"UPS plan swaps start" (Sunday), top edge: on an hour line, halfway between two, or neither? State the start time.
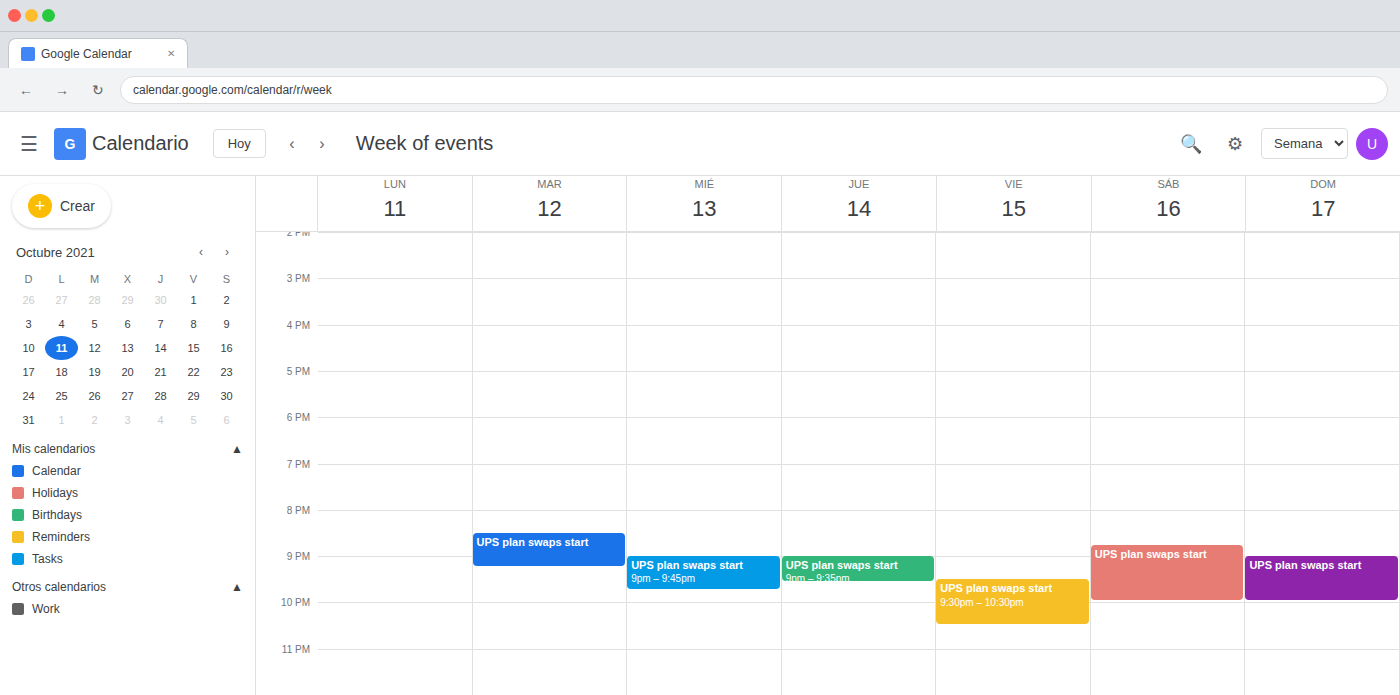
9:00 PM -- exactly on the 9 PM line.